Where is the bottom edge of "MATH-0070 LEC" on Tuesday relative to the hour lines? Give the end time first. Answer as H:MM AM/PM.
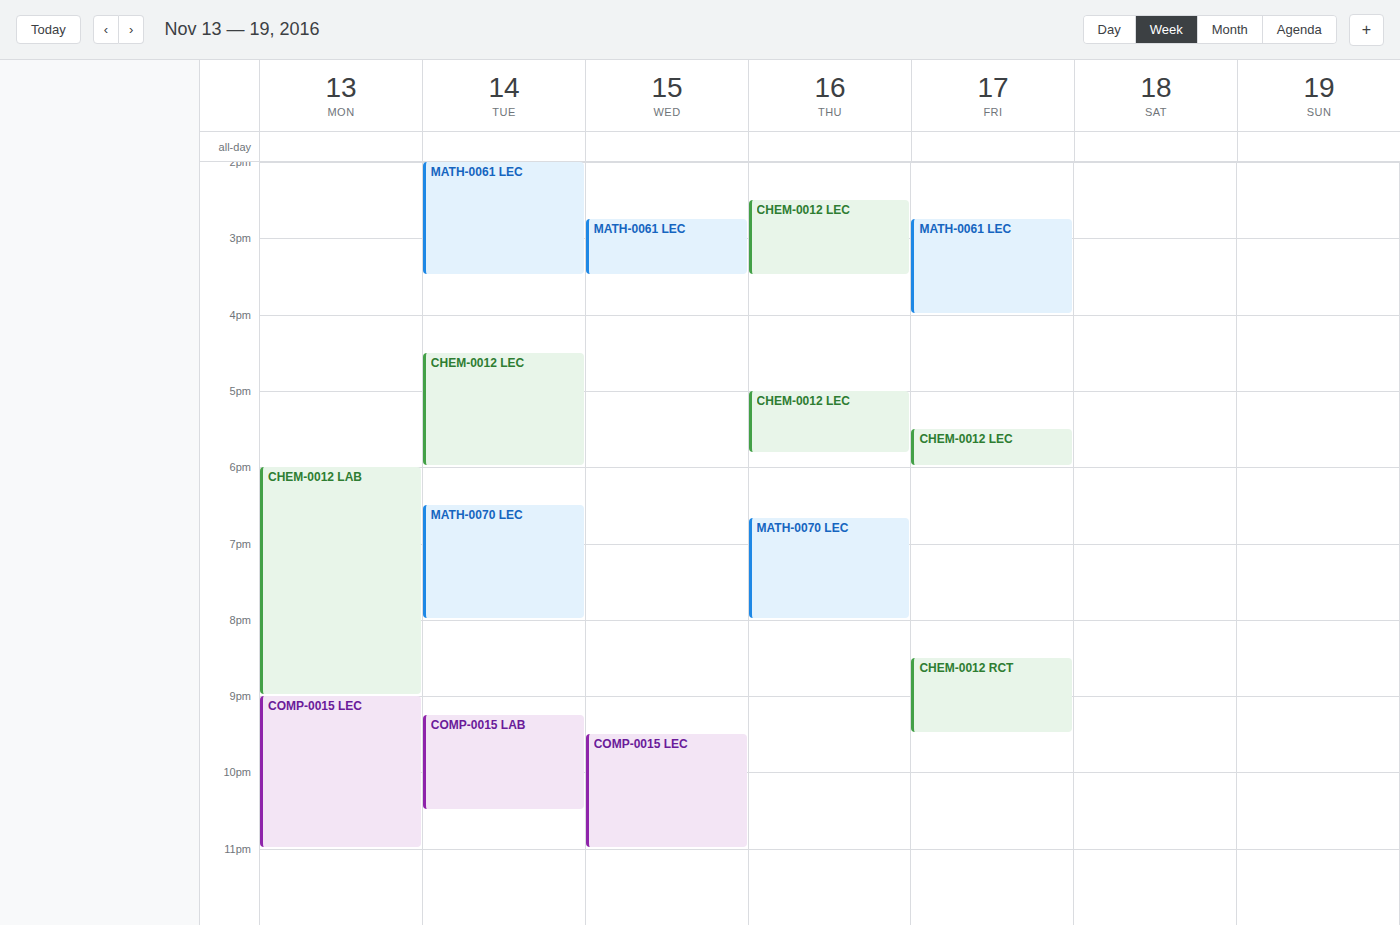
8:00 PM -- exactly on the 8 PM line.